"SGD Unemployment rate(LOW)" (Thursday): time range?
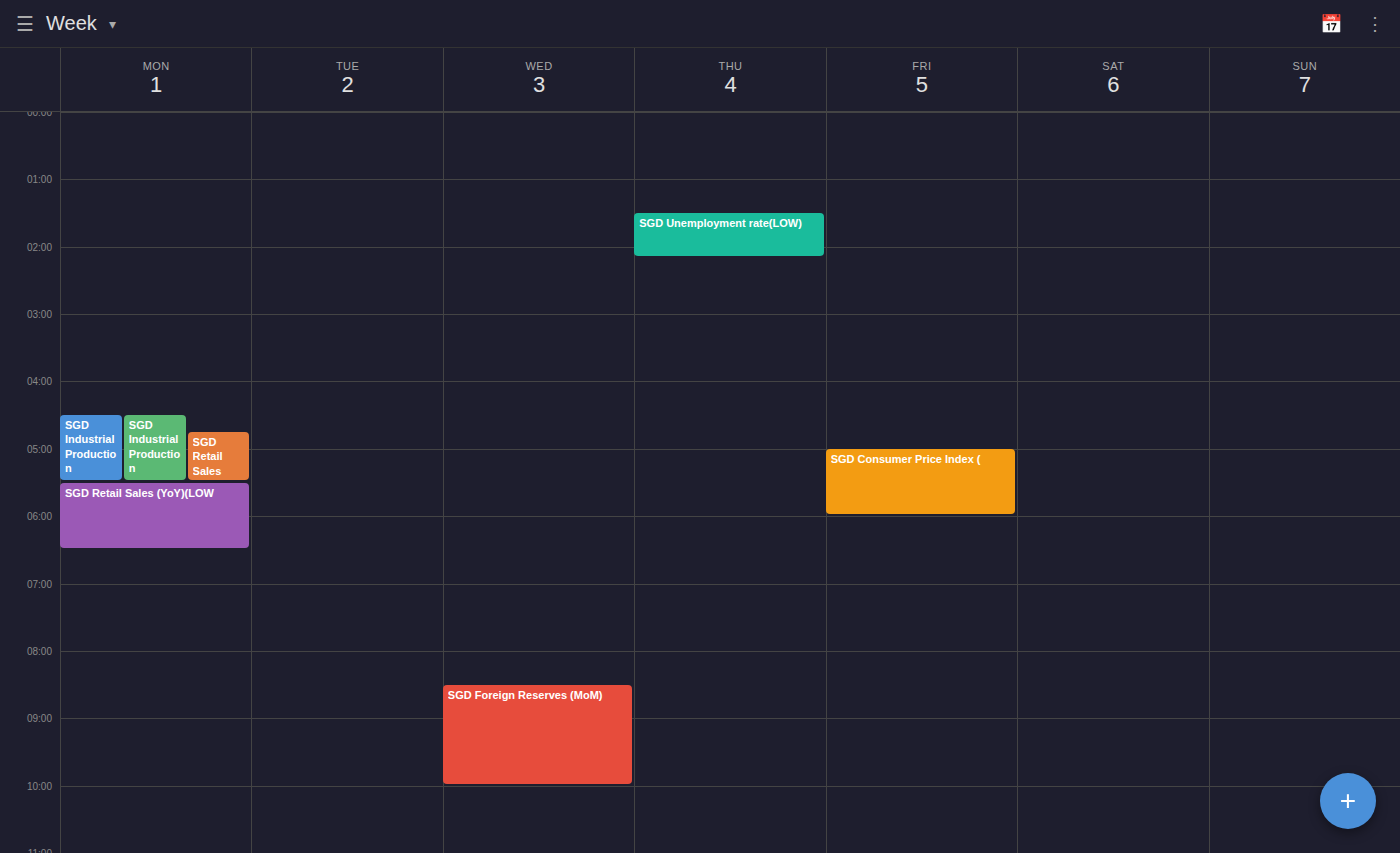
01:30 to 02:10